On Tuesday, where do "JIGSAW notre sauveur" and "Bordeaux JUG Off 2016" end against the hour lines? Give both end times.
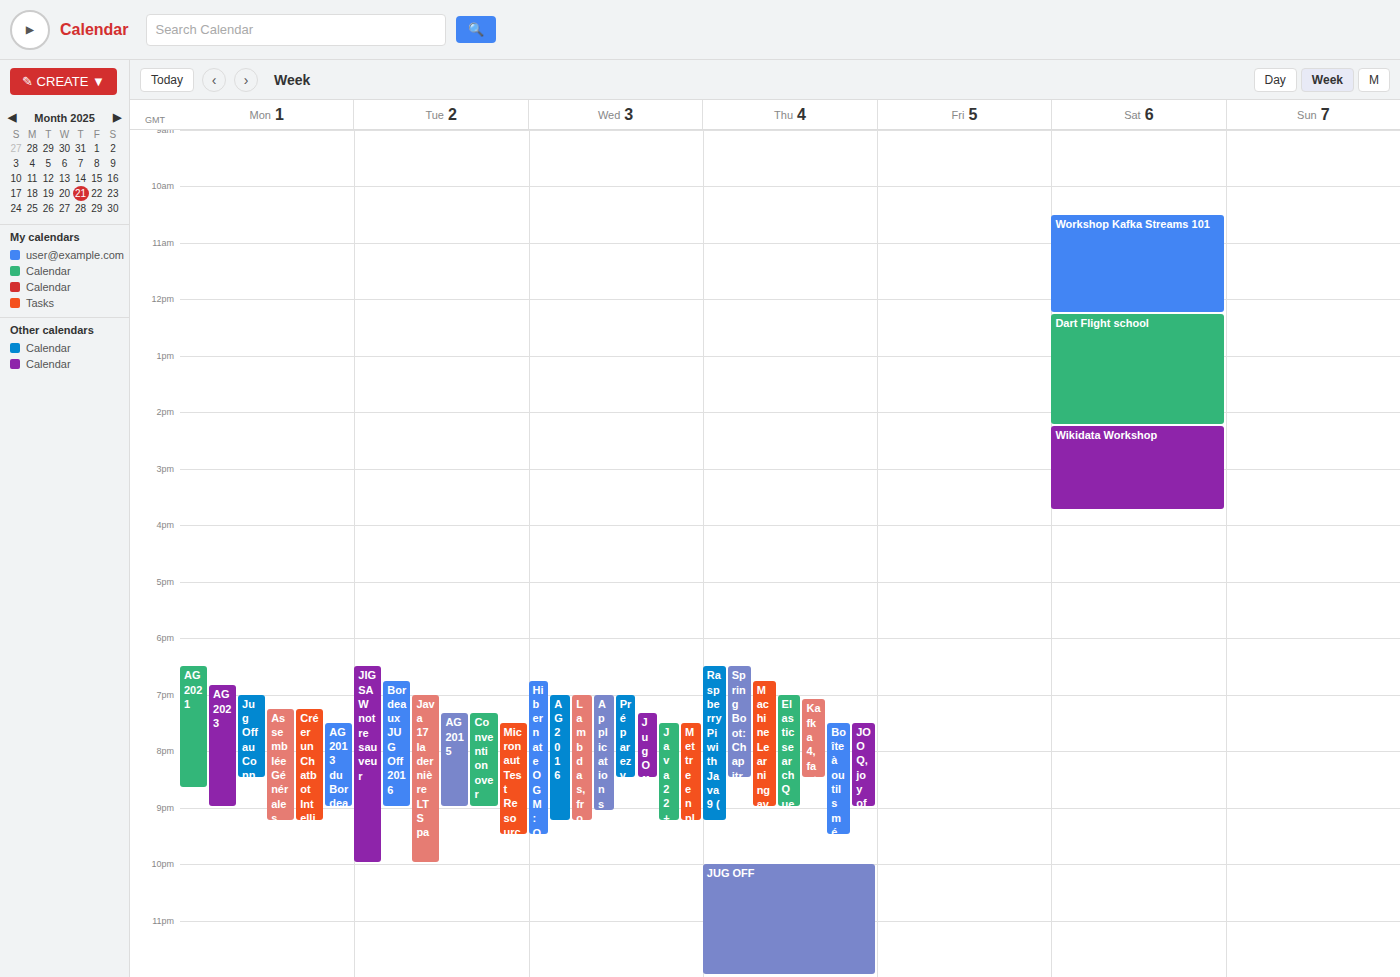
"JIGSAW notre sauveur": 10:00 PM, exactly on the 10 PM line. "Bordeaux JUG Off 2016": 9:00 PM, exactly on the 9 PM line.